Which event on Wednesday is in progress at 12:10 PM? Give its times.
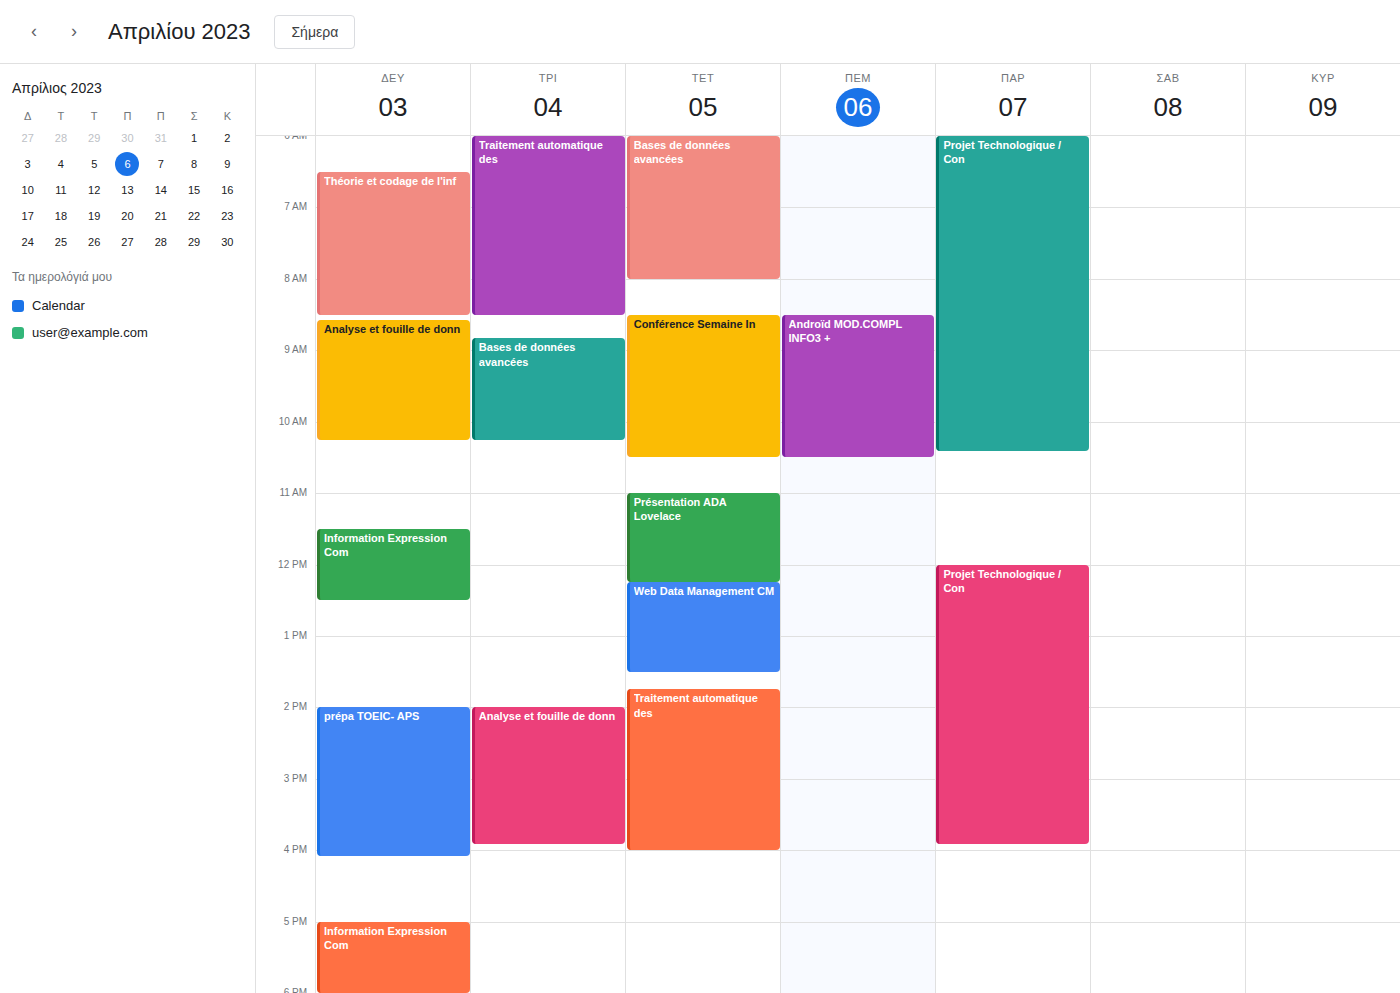
"Présentation ADA Lovelace", 11:00 AM to 12:15 PM